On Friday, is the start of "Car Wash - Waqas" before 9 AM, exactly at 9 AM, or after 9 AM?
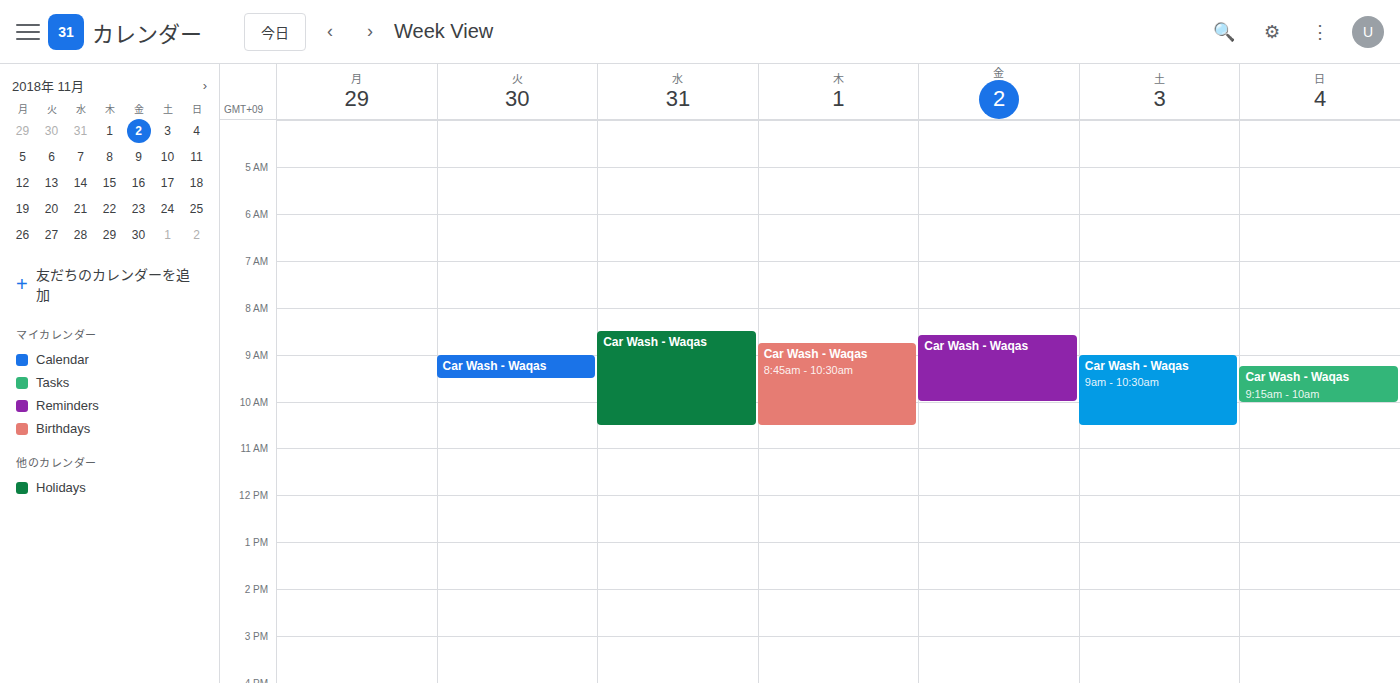
8:35 AM -- before 9 AM, 25 minutes above the 9 AM line.